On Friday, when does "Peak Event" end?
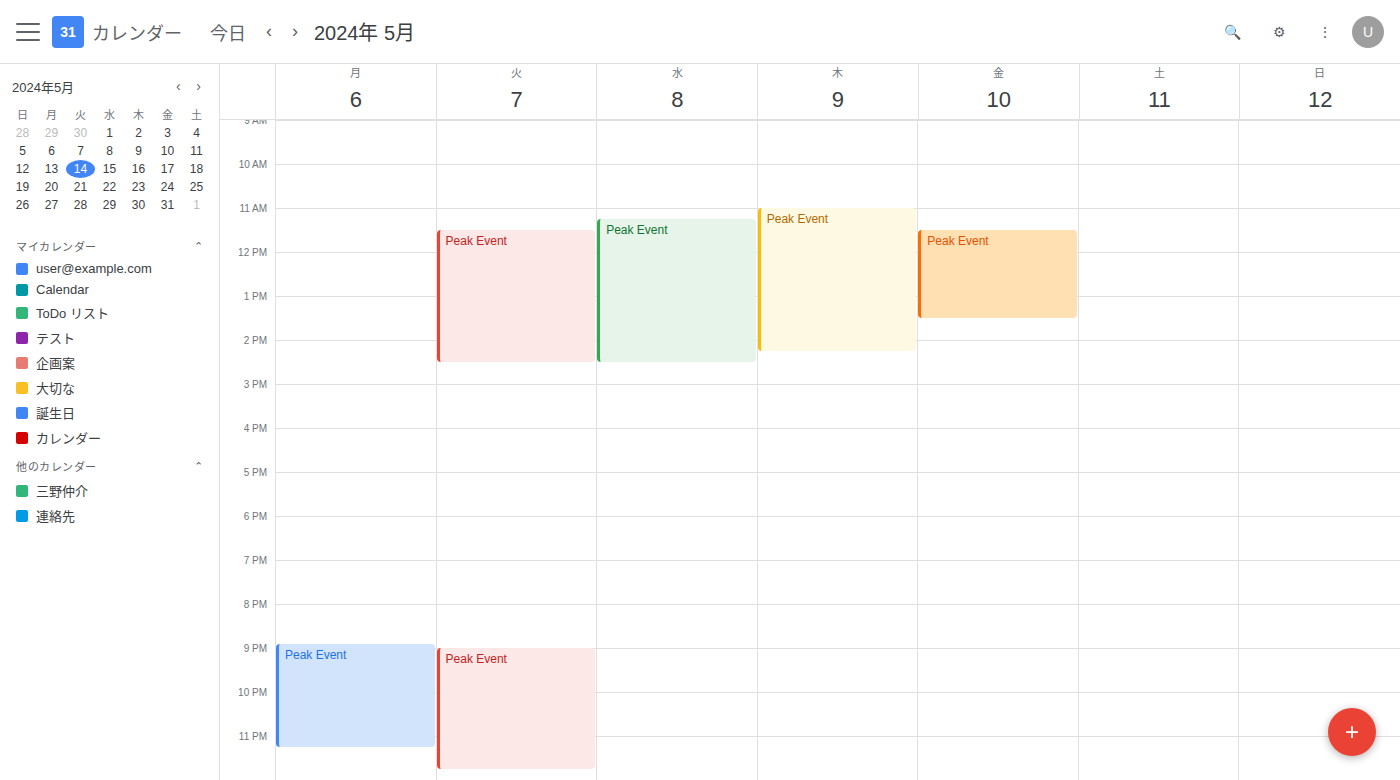
1:30 PM